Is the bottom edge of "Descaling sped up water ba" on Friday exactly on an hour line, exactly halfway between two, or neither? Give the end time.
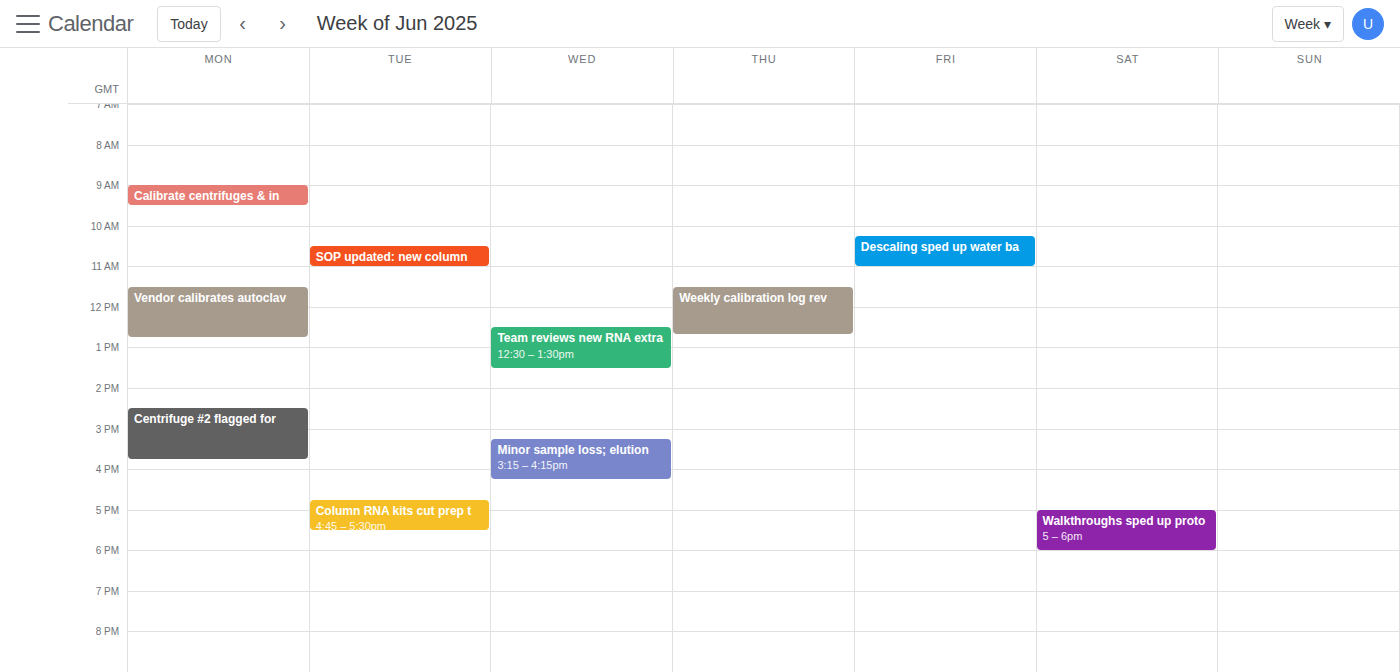
11:00 AM -- exactly on the 11 AM line.